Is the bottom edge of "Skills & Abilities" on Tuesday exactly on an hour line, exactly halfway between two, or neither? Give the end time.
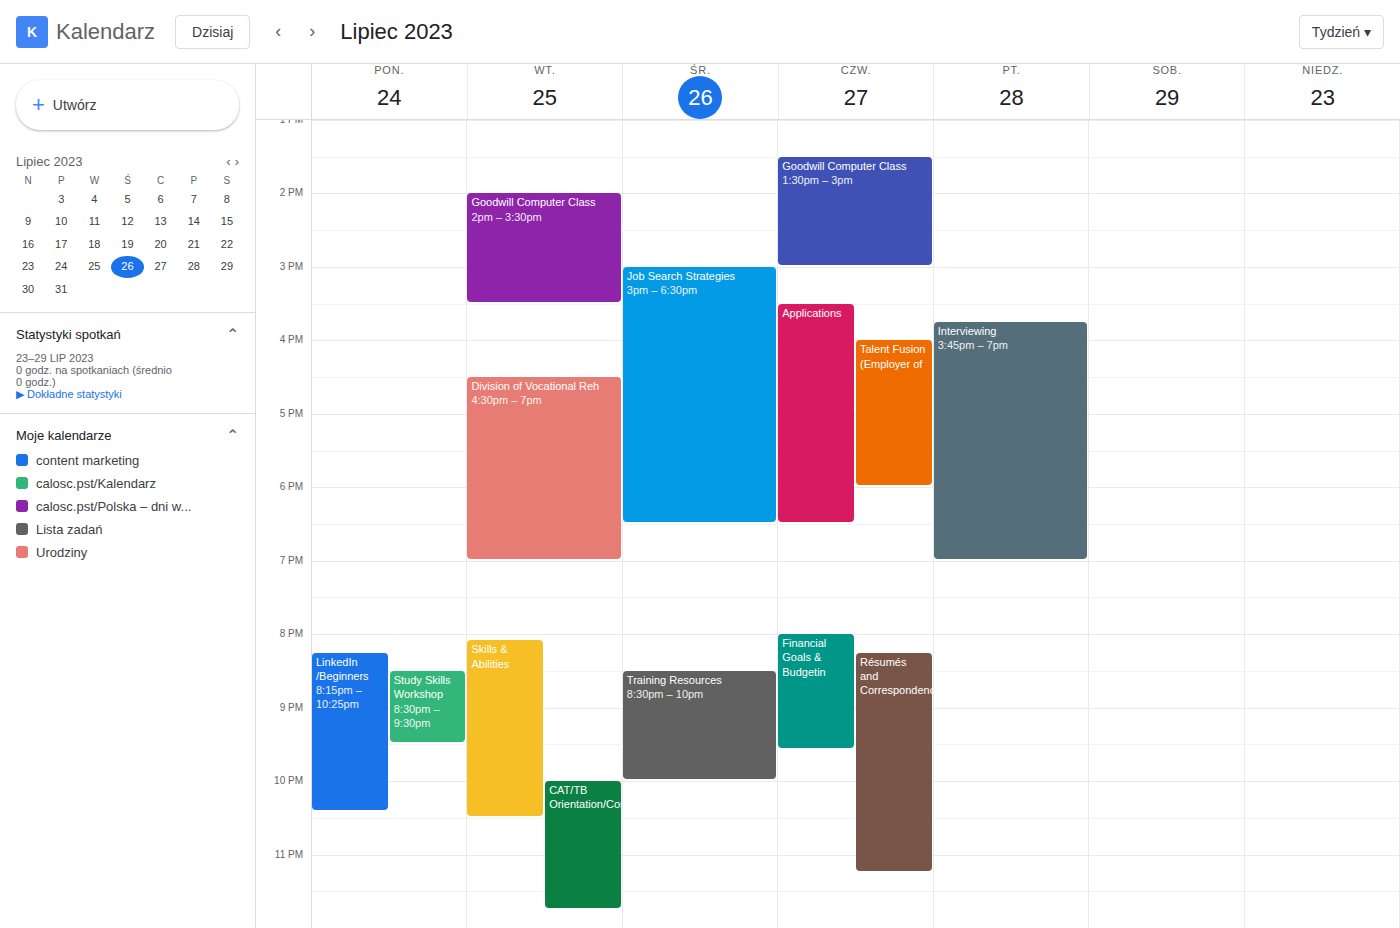
10:30 PM -- halfway between the 10 PM and 11 PM lines.